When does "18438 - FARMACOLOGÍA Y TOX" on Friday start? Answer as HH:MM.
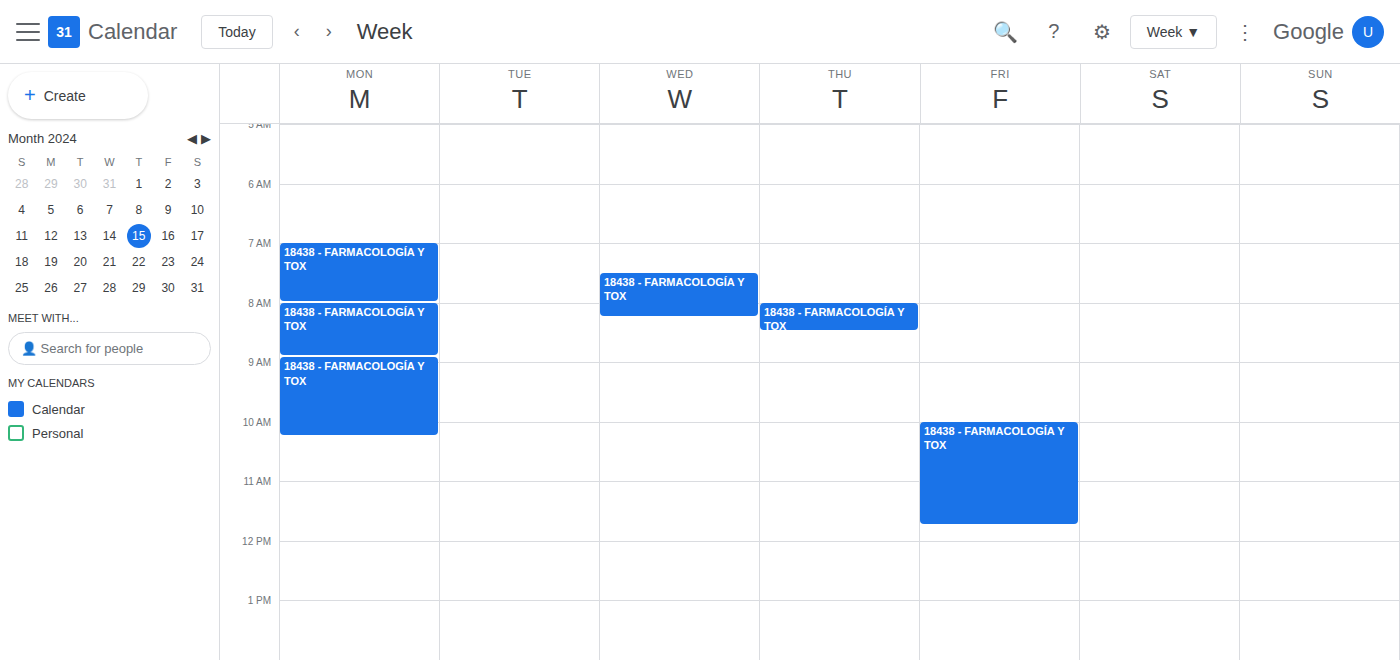
10:00